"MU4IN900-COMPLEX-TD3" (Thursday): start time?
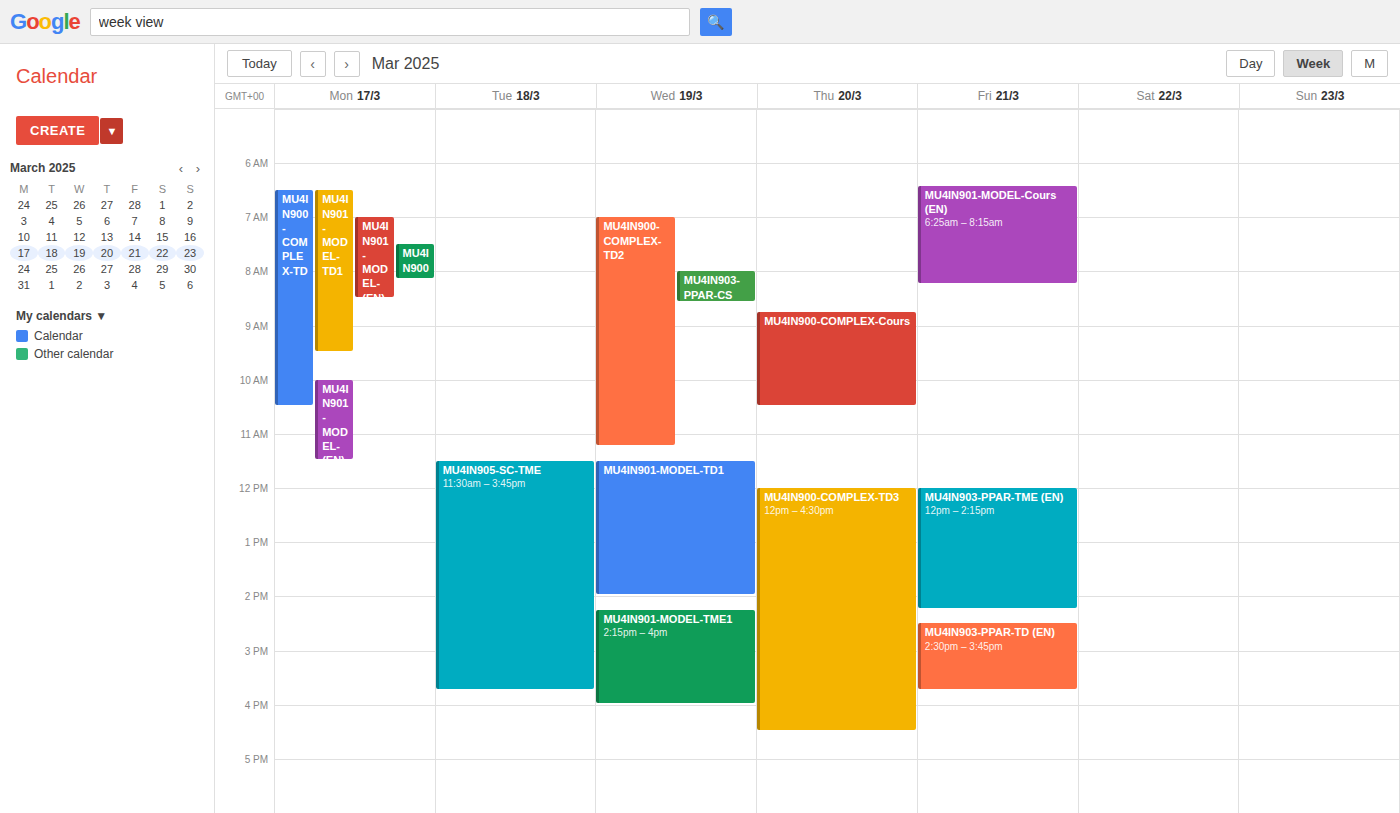
12:00 PM